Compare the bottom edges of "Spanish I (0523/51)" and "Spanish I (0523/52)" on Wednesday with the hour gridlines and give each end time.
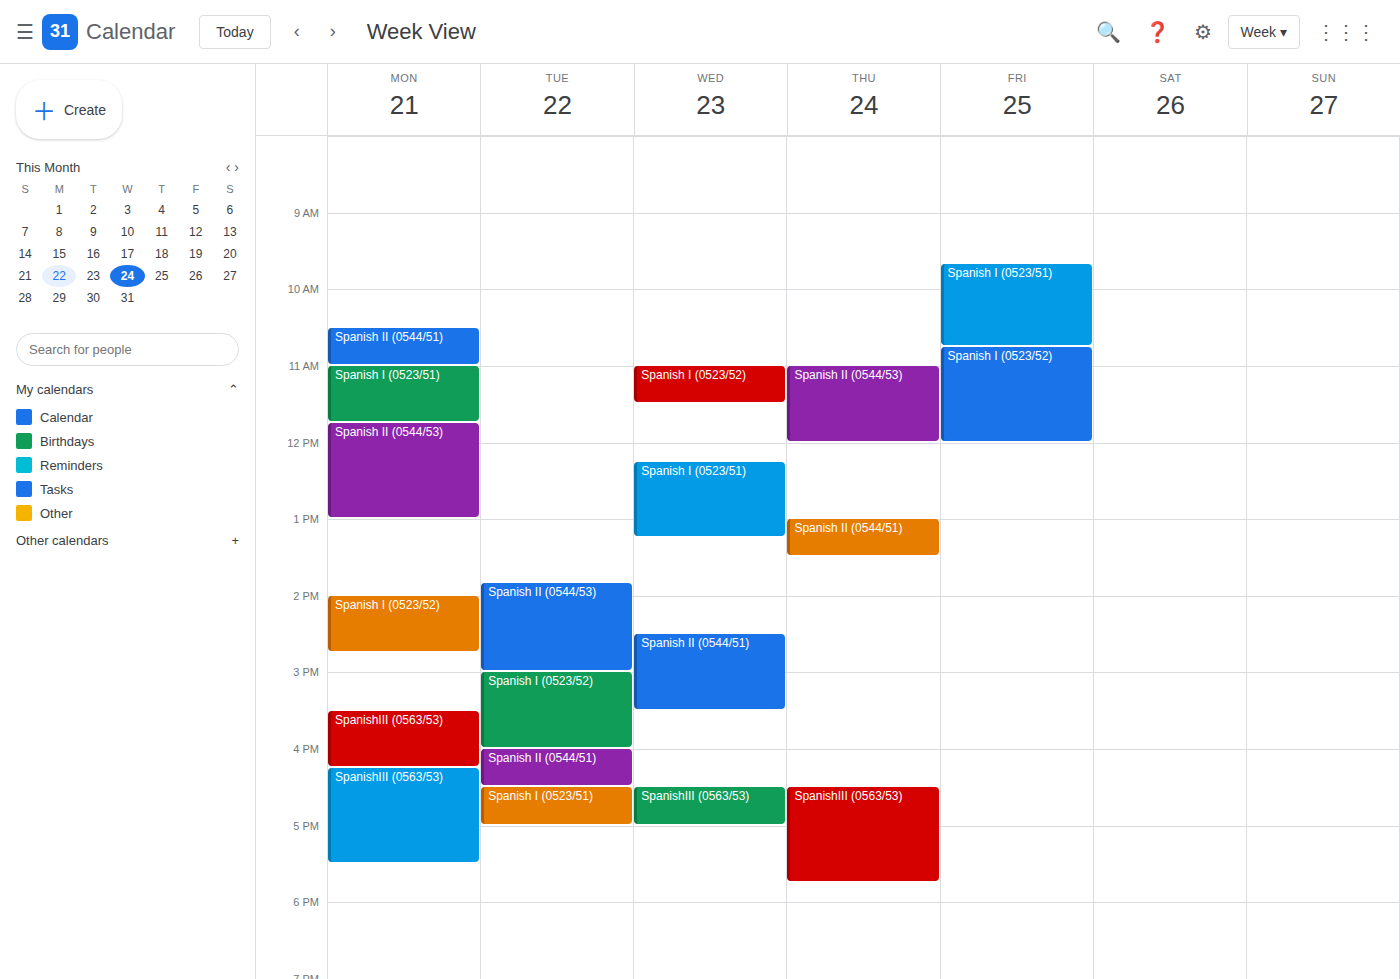
"Spanish I (0523/51)": 1:15 PM, neither: a quarter of the way from the 1 PM line to the 2 PM line. "Spanish I (0523/52)": 11:30 AM, halfway between the 11 AM and 12 PM lines.